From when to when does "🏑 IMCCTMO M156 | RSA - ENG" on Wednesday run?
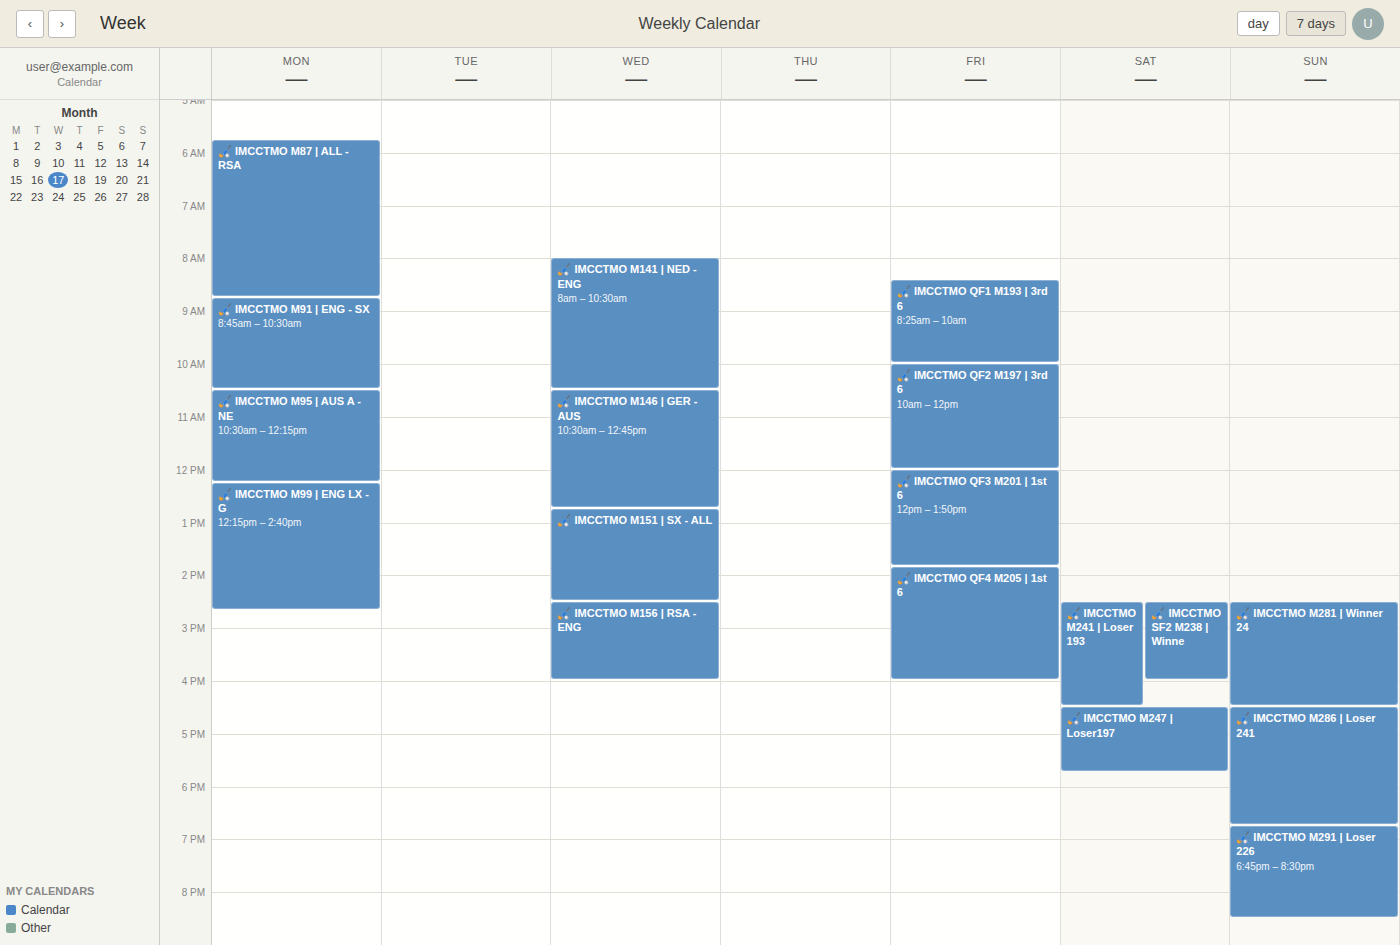
2:30 PM to 4:00 PM